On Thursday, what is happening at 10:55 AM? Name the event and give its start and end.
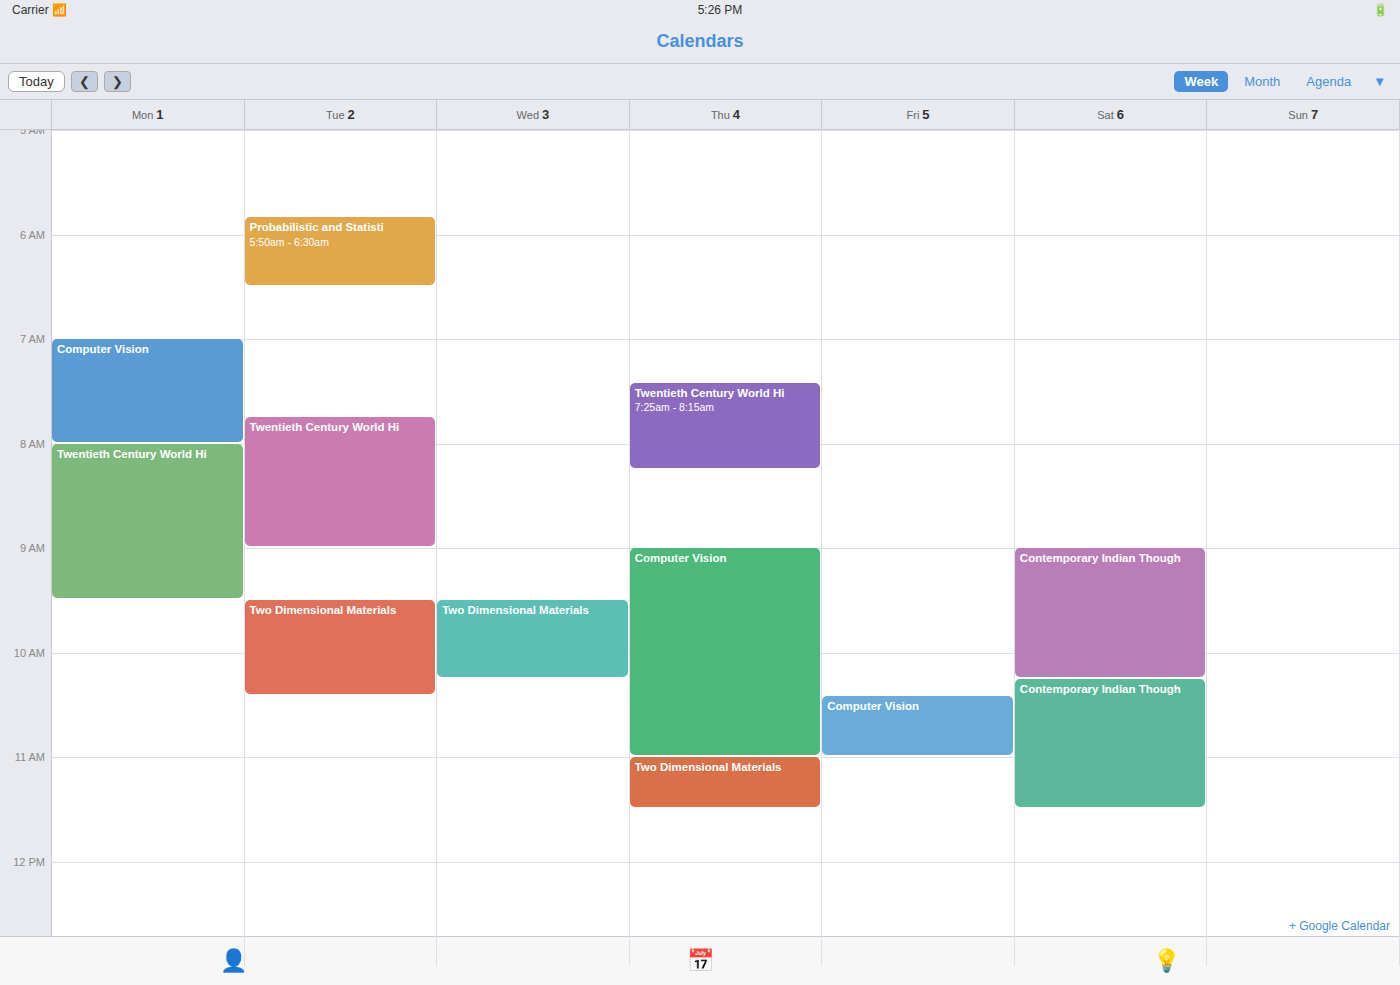
"Computer Vision", 9:00 AM to 11:00 AM